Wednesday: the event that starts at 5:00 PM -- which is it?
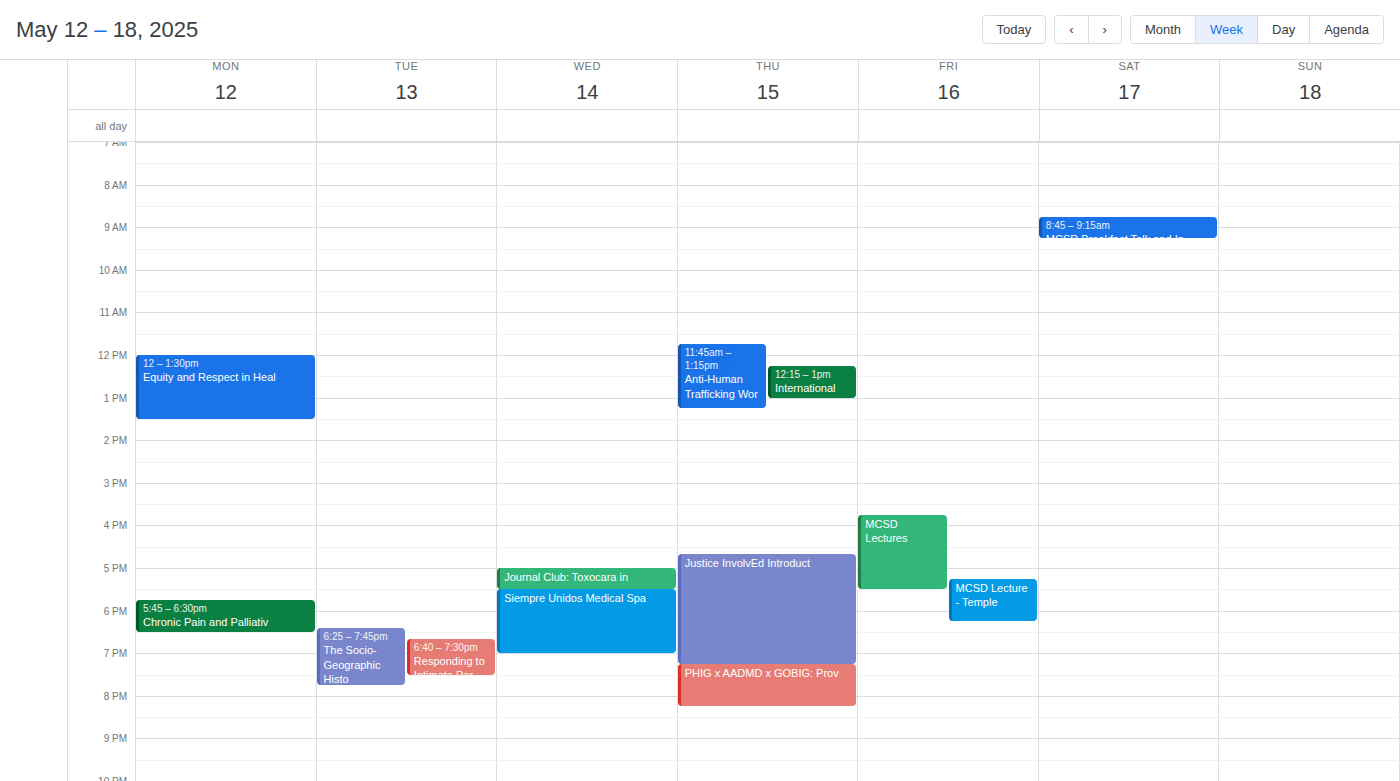
"Journal Club: Toxocara in"